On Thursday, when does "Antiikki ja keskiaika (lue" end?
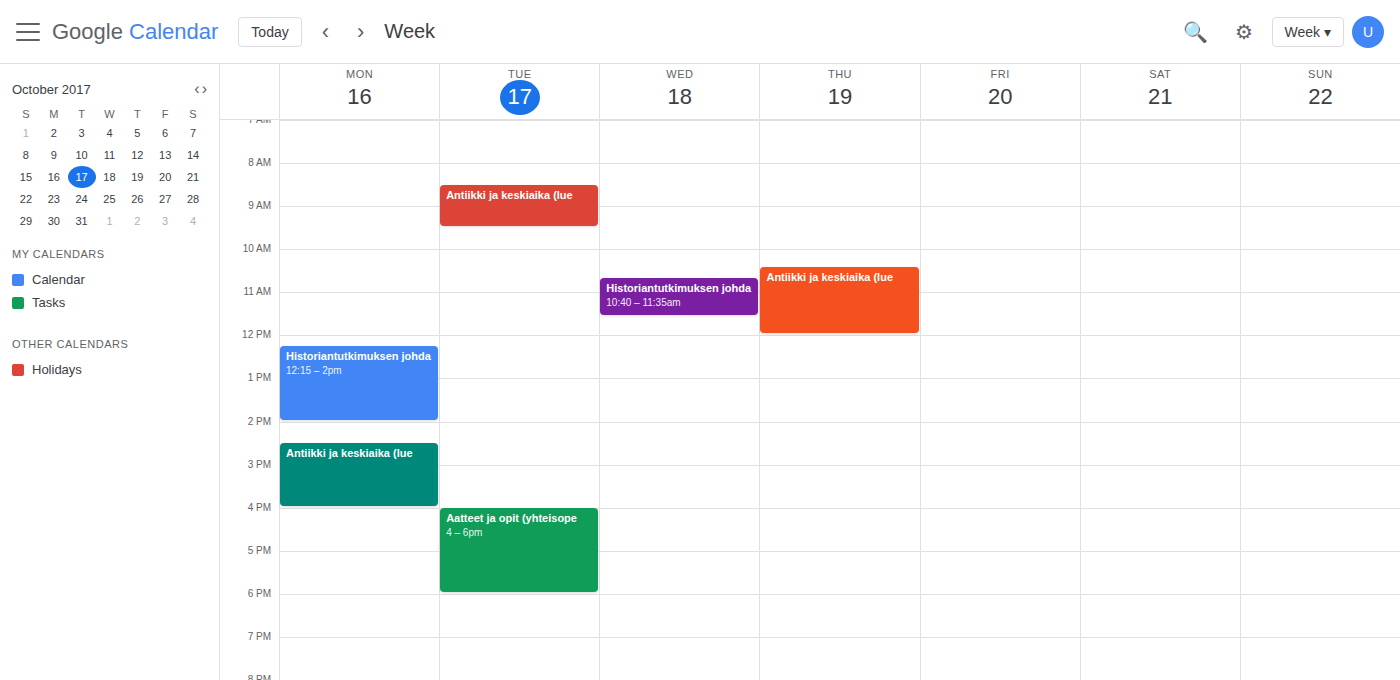
12:00 PM